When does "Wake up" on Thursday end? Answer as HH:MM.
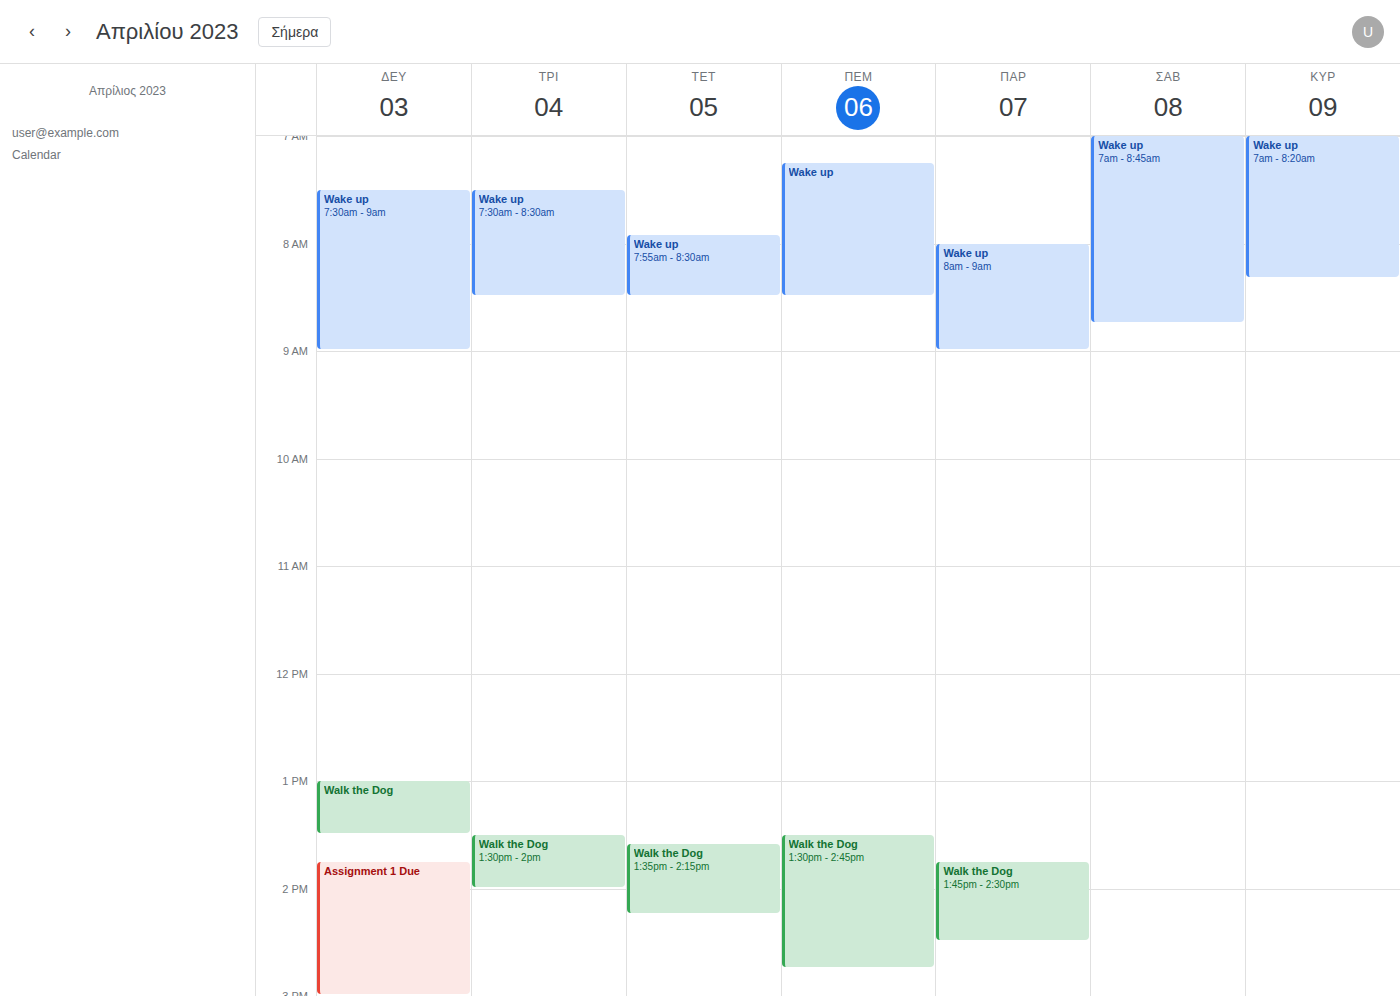
08:30